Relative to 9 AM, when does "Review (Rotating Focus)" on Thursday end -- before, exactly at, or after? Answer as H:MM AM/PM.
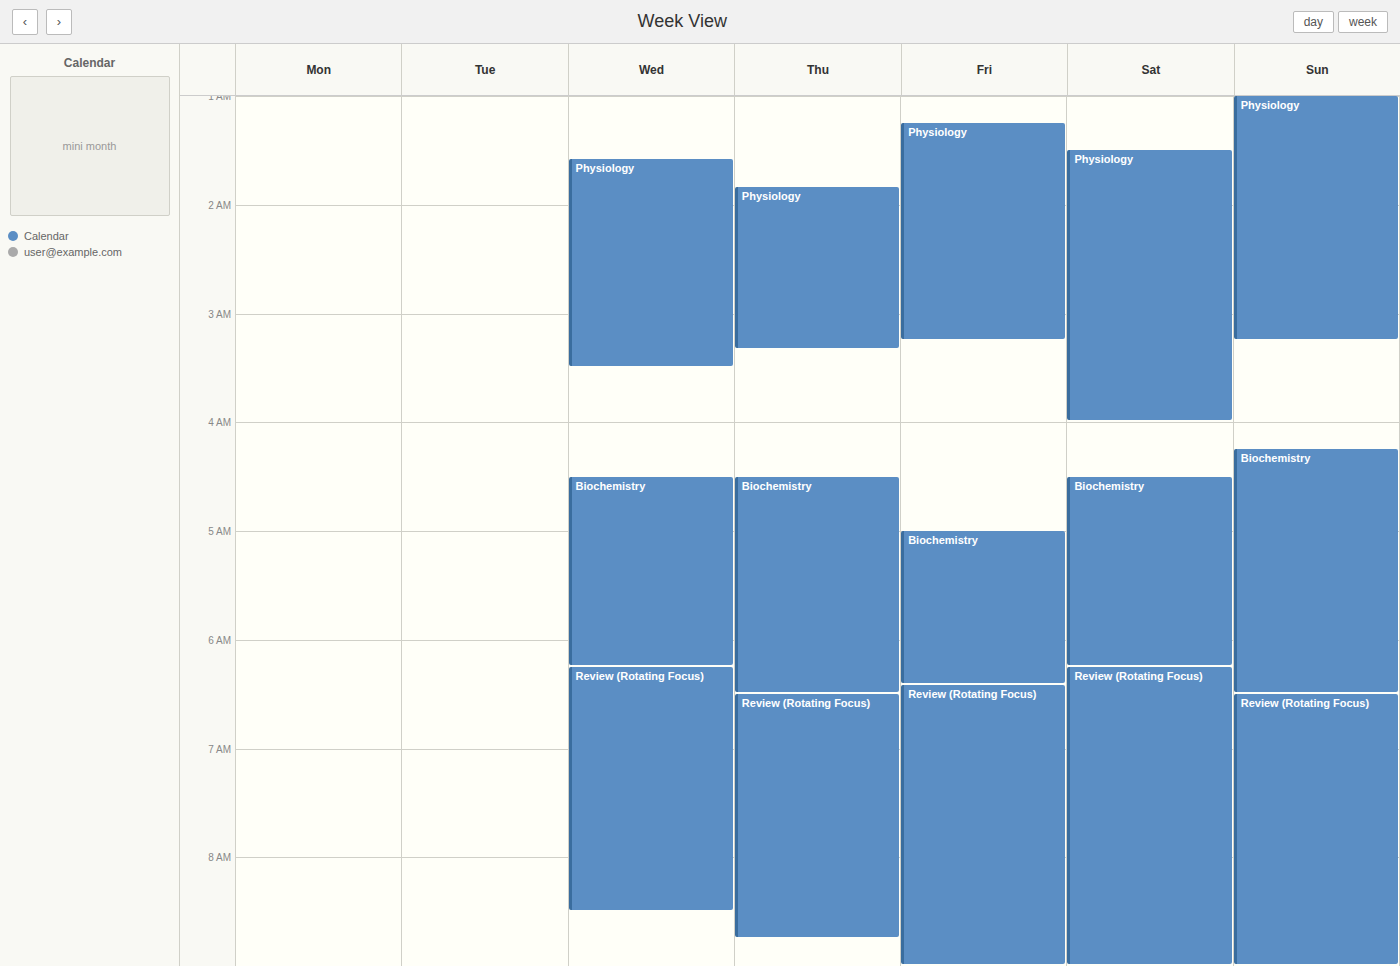
8:45 AM -- before 9 AM, 15 minutes above the 9 AM line.